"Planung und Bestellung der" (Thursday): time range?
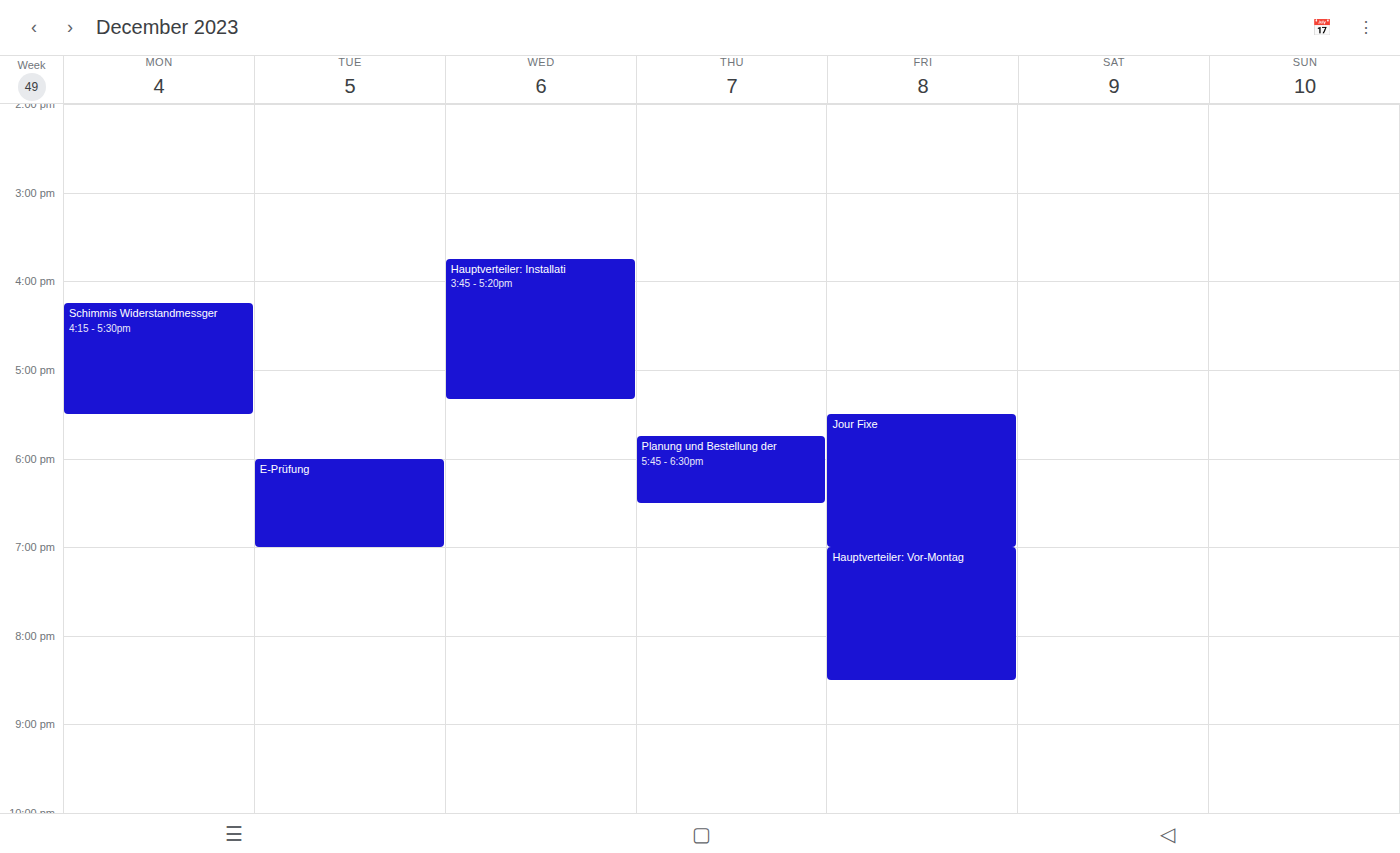
5:45 PM to 6:30 PM